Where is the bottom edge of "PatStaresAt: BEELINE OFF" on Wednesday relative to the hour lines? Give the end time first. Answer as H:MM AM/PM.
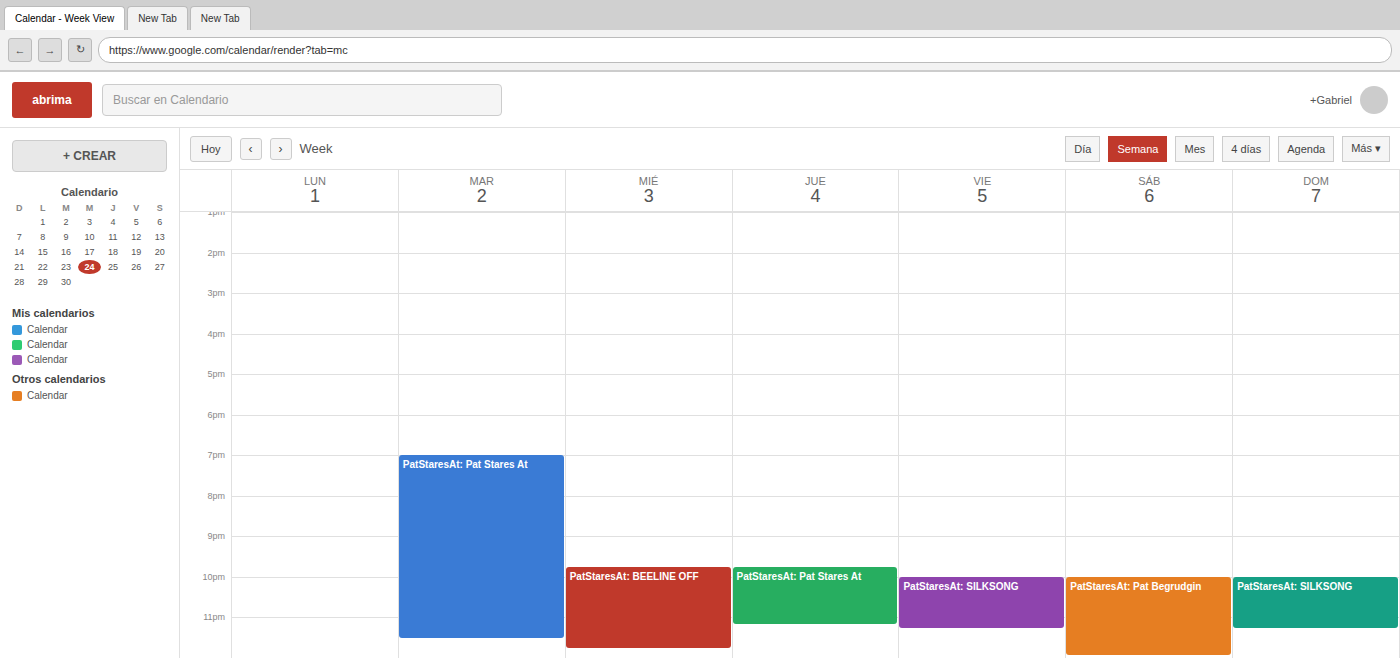
11:45 PM -- neither: three quarters of the way from the 11 PM line to the 12 AM line.